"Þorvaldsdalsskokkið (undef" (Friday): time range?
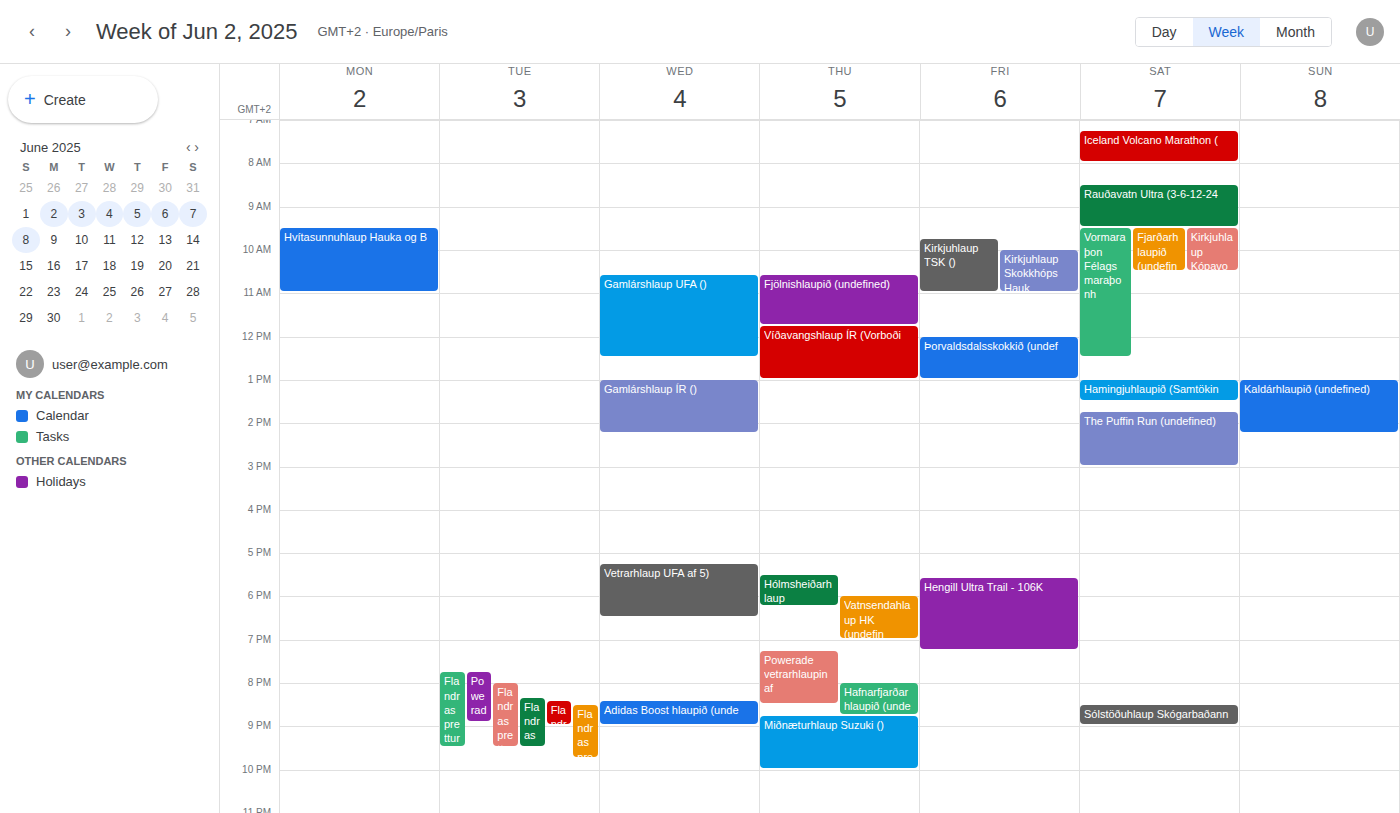
12:00 PM to 1:00 PM